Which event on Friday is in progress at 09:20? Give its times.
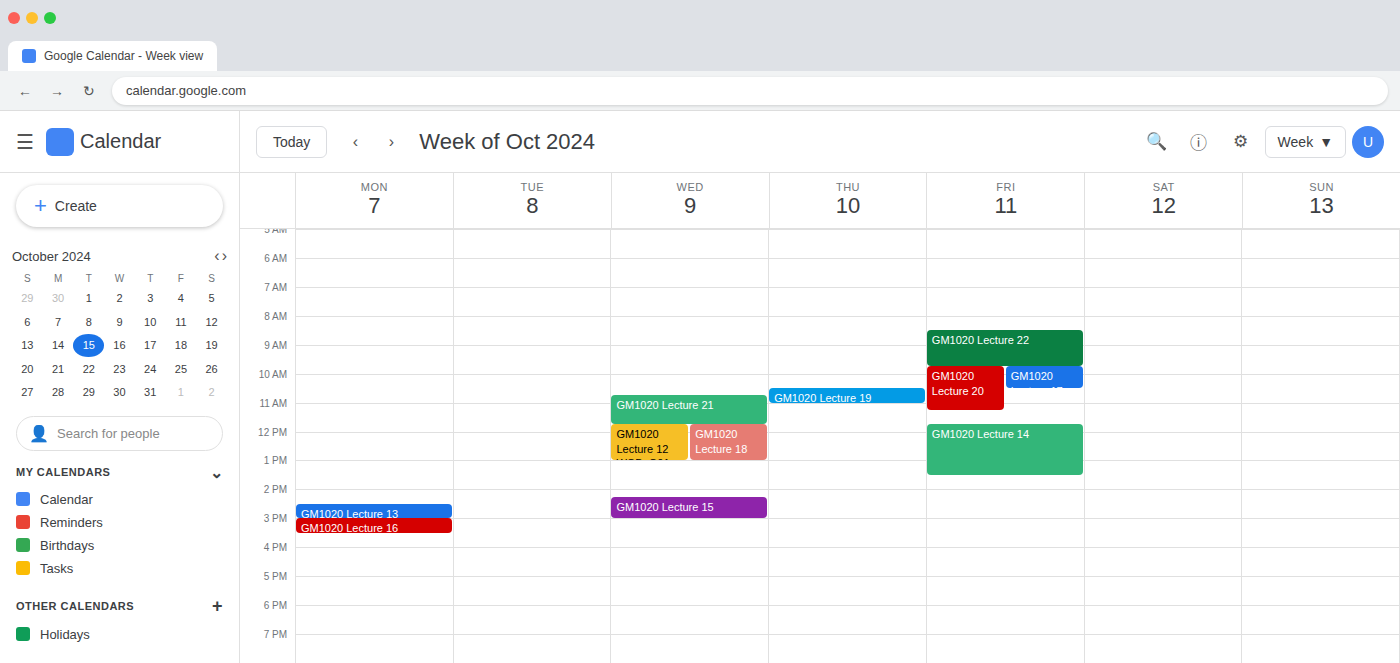
"GM1020 Lecture 22", 08:30 to 09:45